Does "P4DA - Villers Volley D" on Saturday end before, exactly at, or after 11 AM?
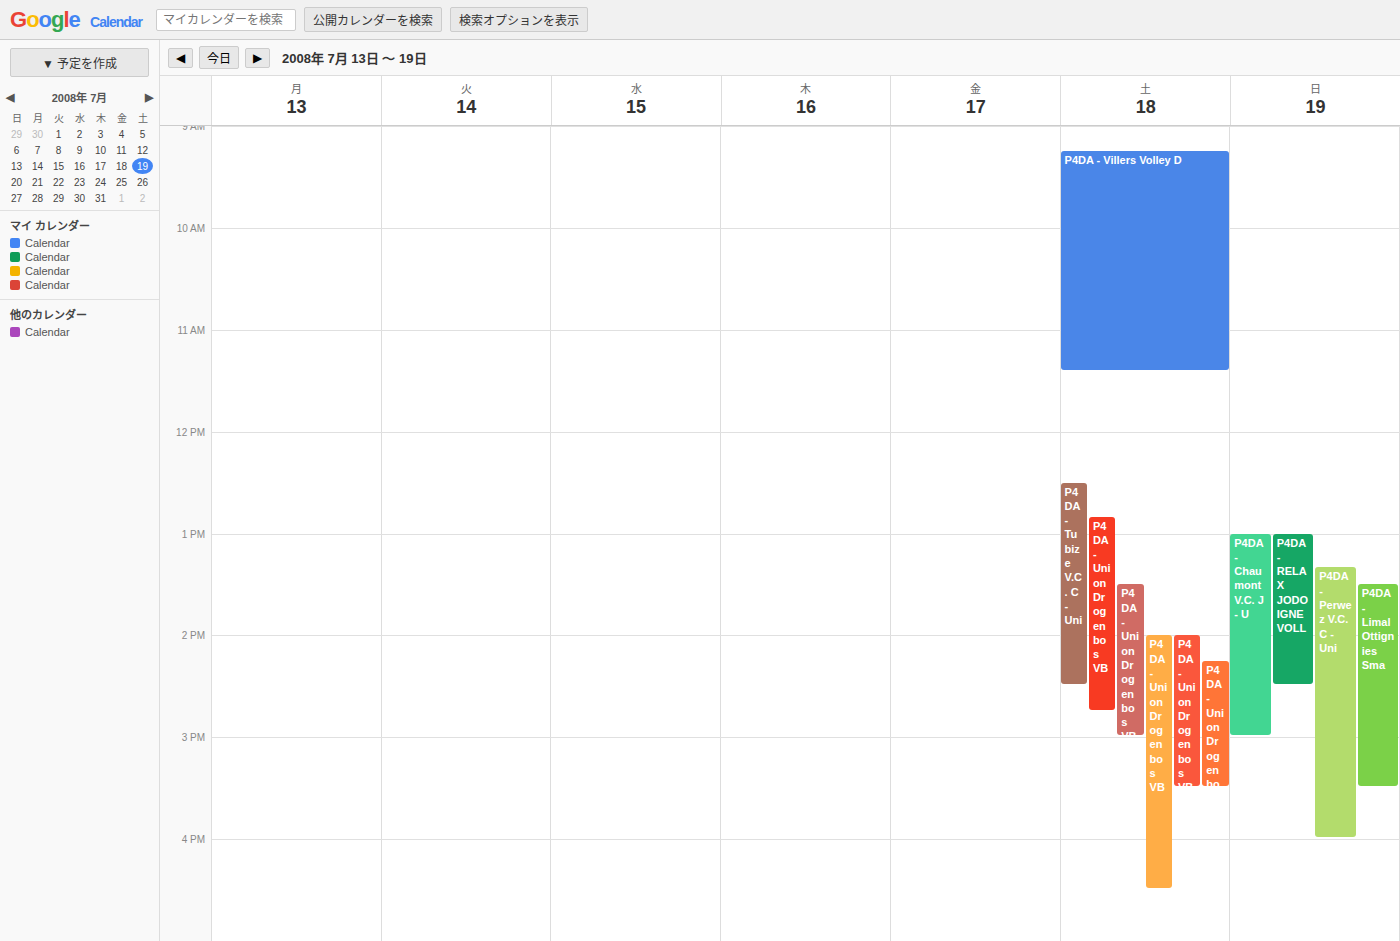
11:25 AM -- after 11 AM, 25 minutes below the 11 AM line.